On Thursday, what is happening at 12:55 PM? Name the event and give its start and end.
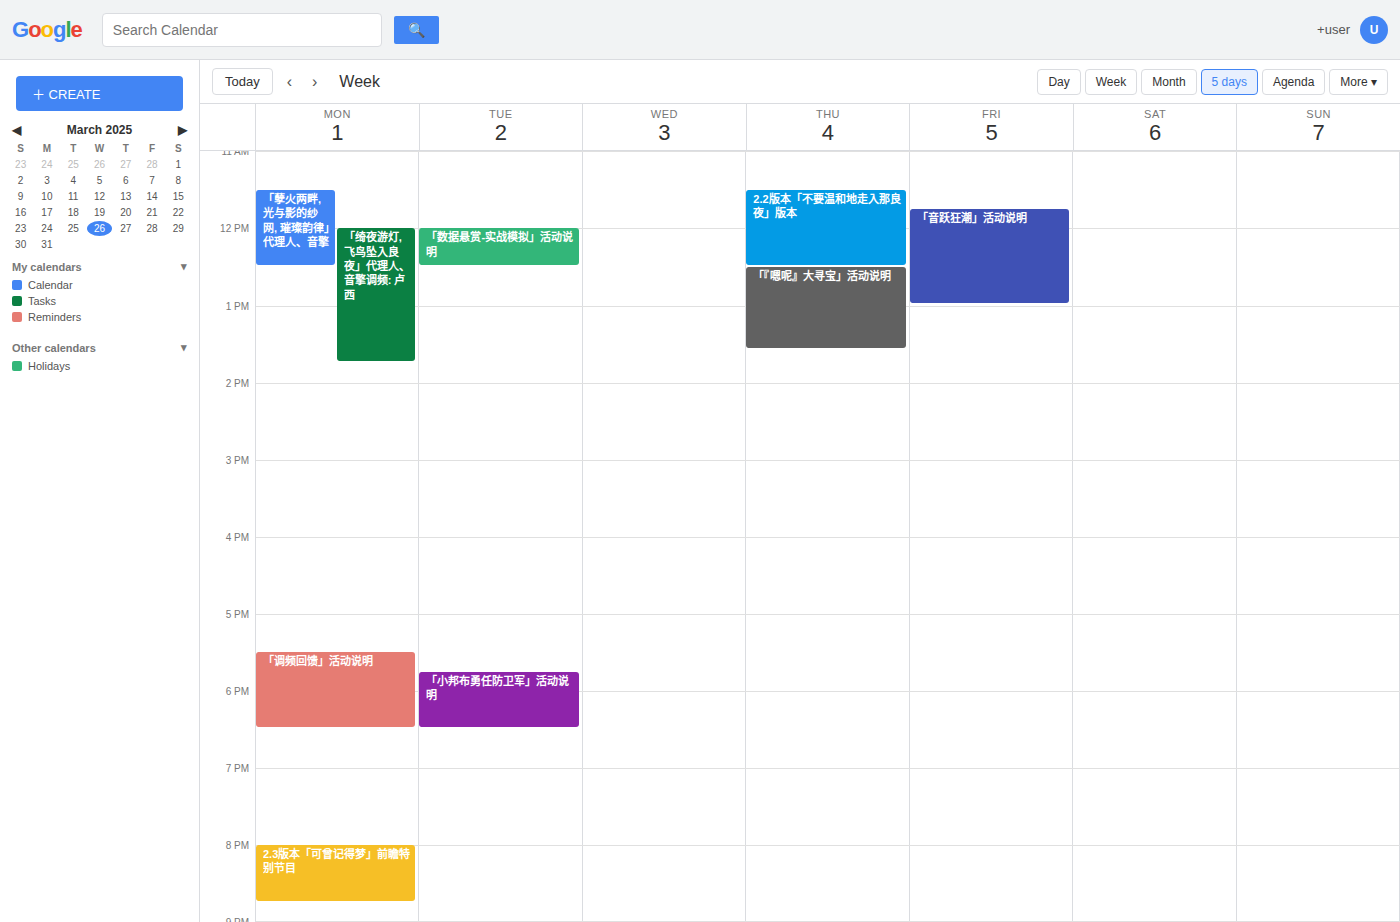
"「『嗯呢』大寻宝」活动说明", 12:30 PM to 1:35 PM